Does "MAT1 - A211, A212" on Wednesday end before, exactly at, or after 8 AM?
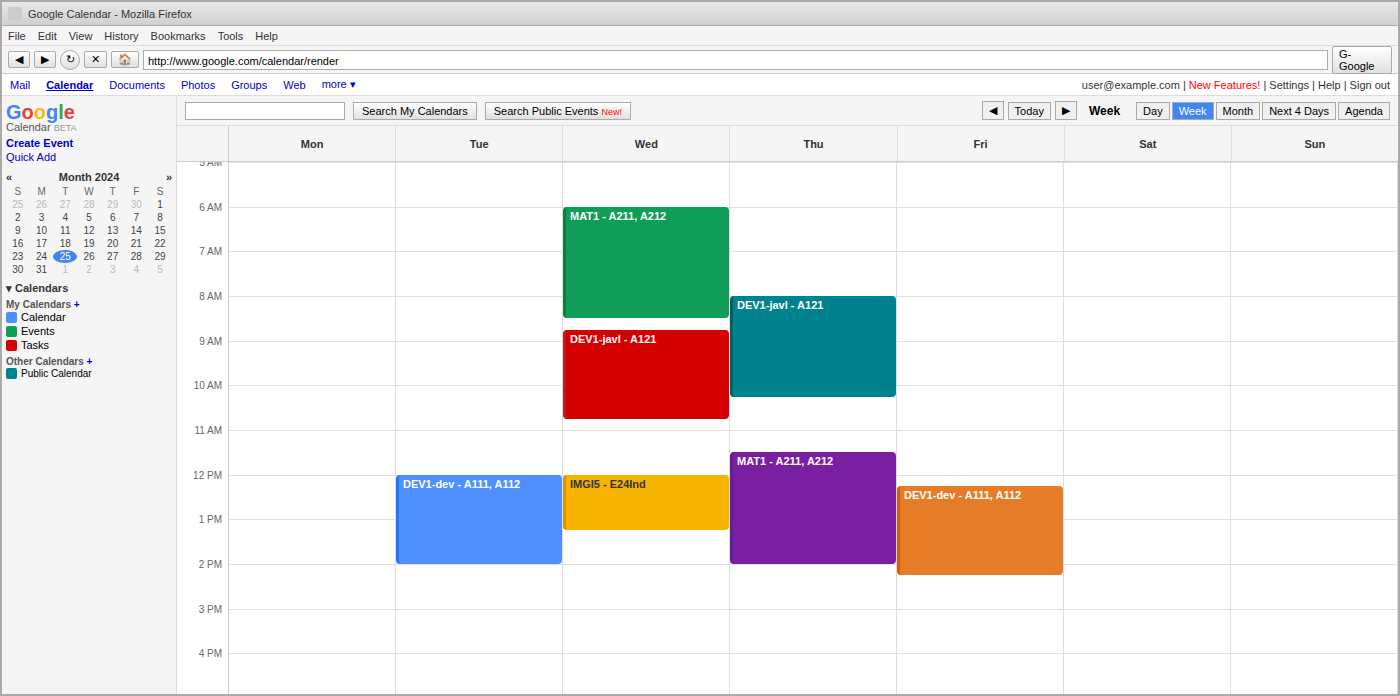
8:30 AM -- after 8 AM, 30 minutes below the 8 AM line.